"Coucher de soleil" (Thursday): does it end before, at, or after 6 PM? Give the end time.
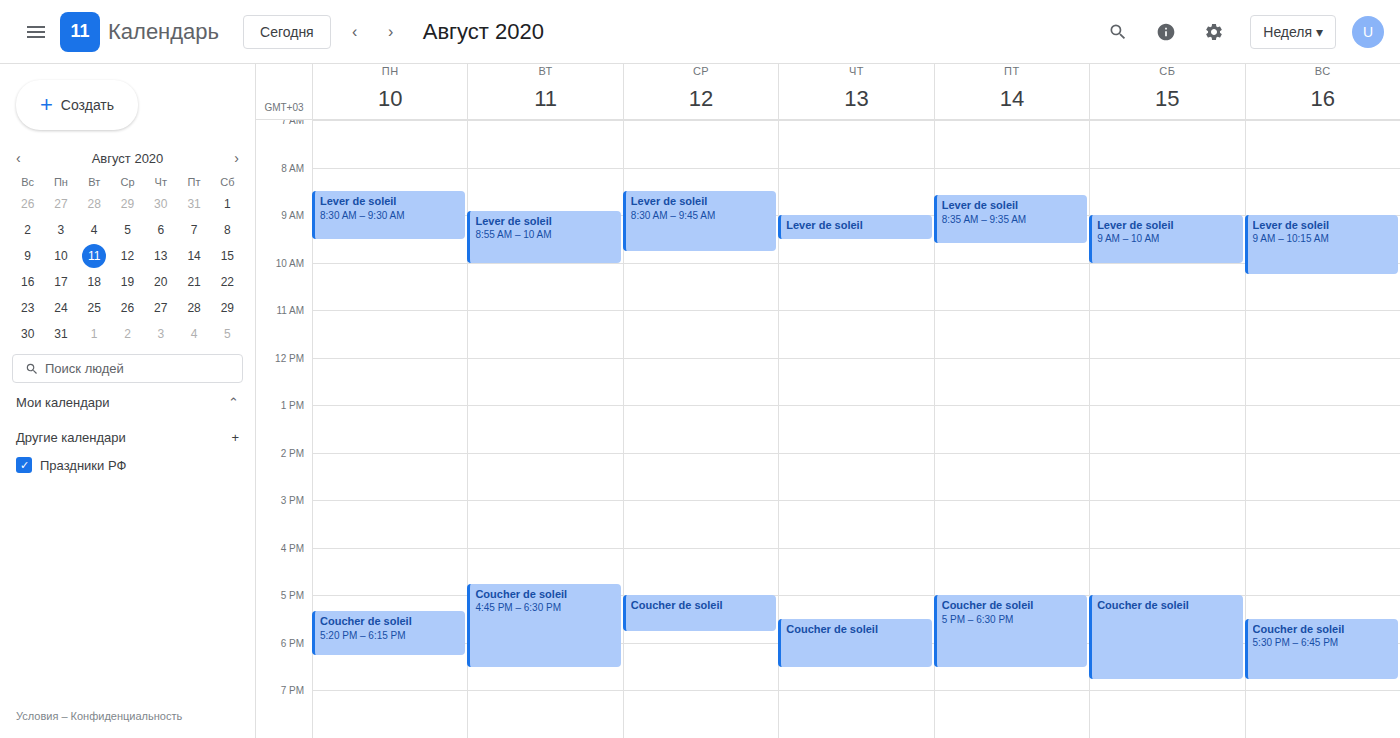
6:30 PM -- after 6 PM, 30 minutes below the 6 PM line.